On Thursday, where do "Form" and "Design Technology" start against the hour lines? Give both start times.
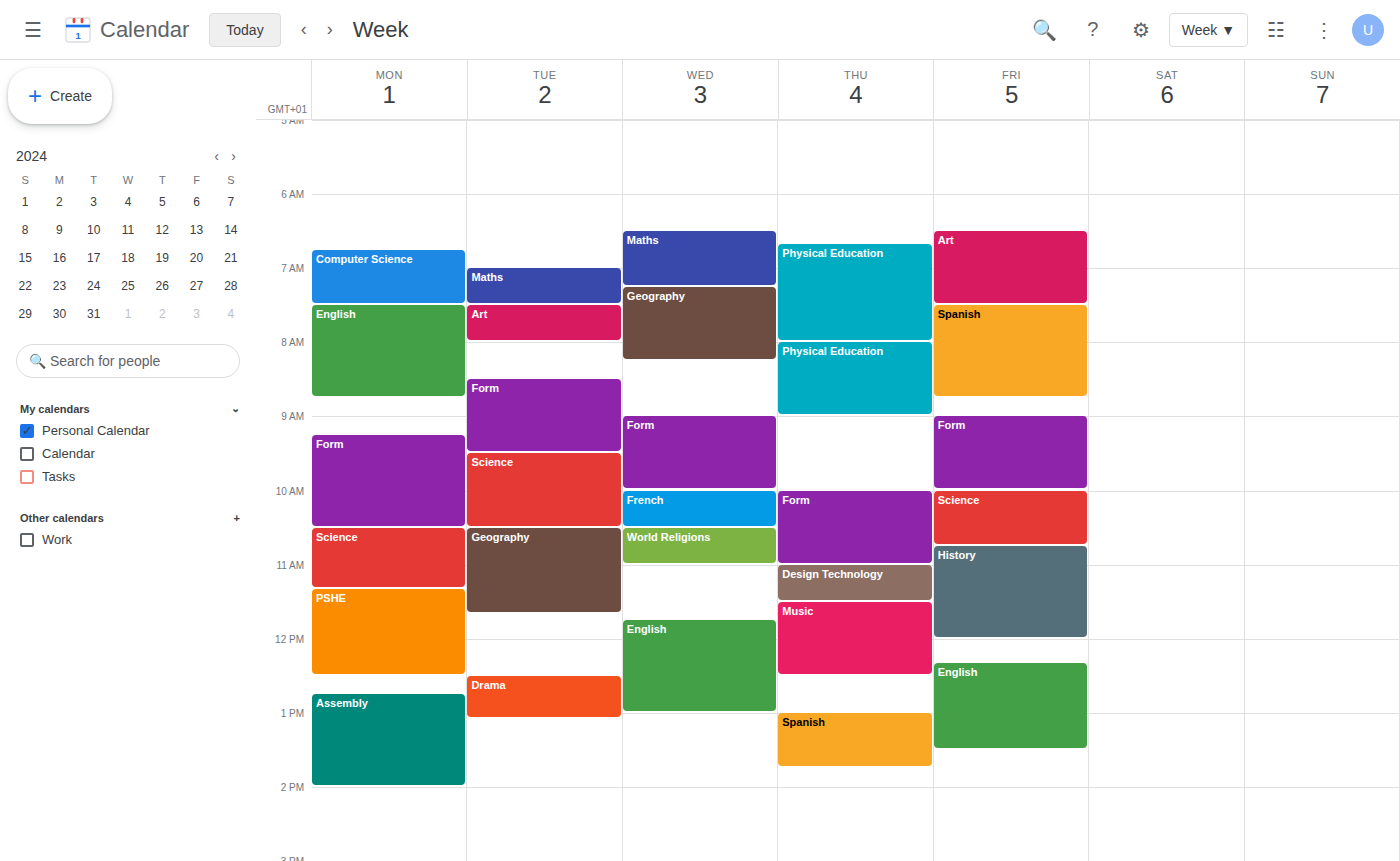
"Form": 10:00 AM, exactly on the 10 AM line. "Design Technology": 11:00 AM, exactly on the 11 AM line.